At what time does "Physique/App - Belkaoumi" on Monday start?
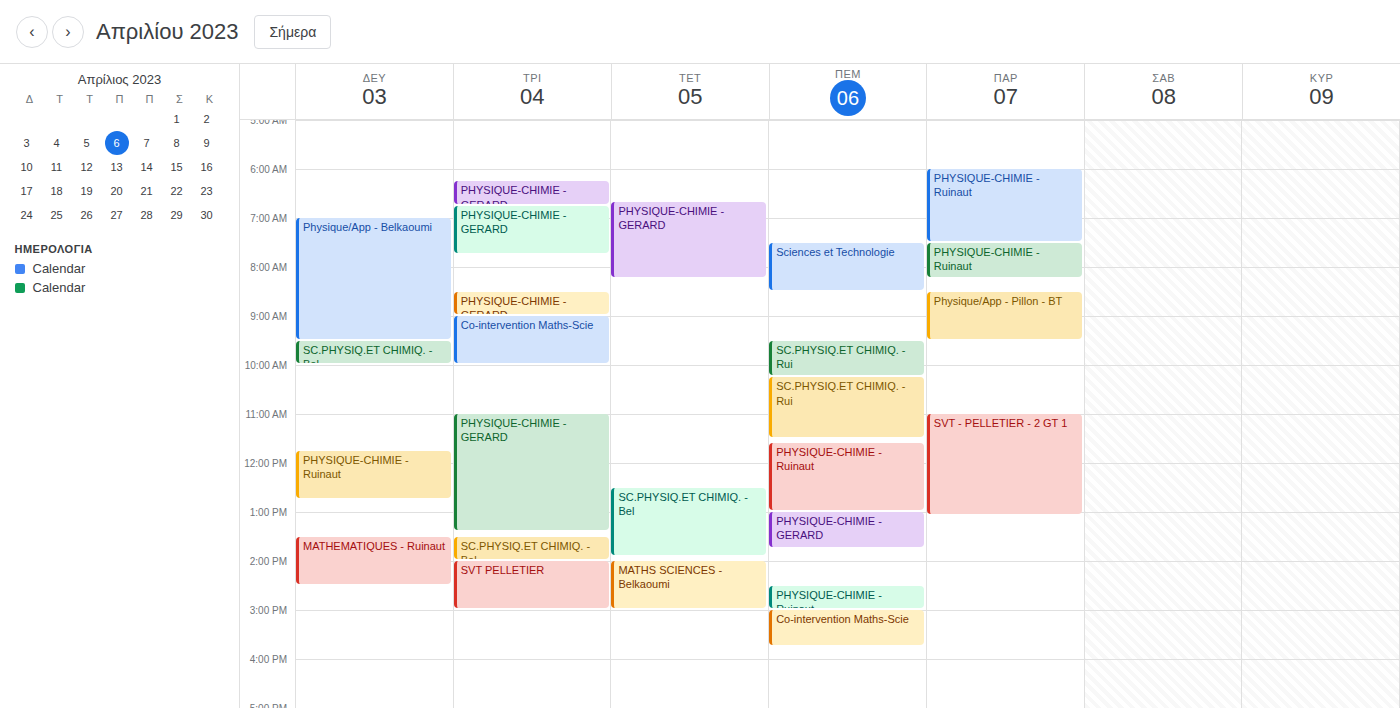
7:00 AM